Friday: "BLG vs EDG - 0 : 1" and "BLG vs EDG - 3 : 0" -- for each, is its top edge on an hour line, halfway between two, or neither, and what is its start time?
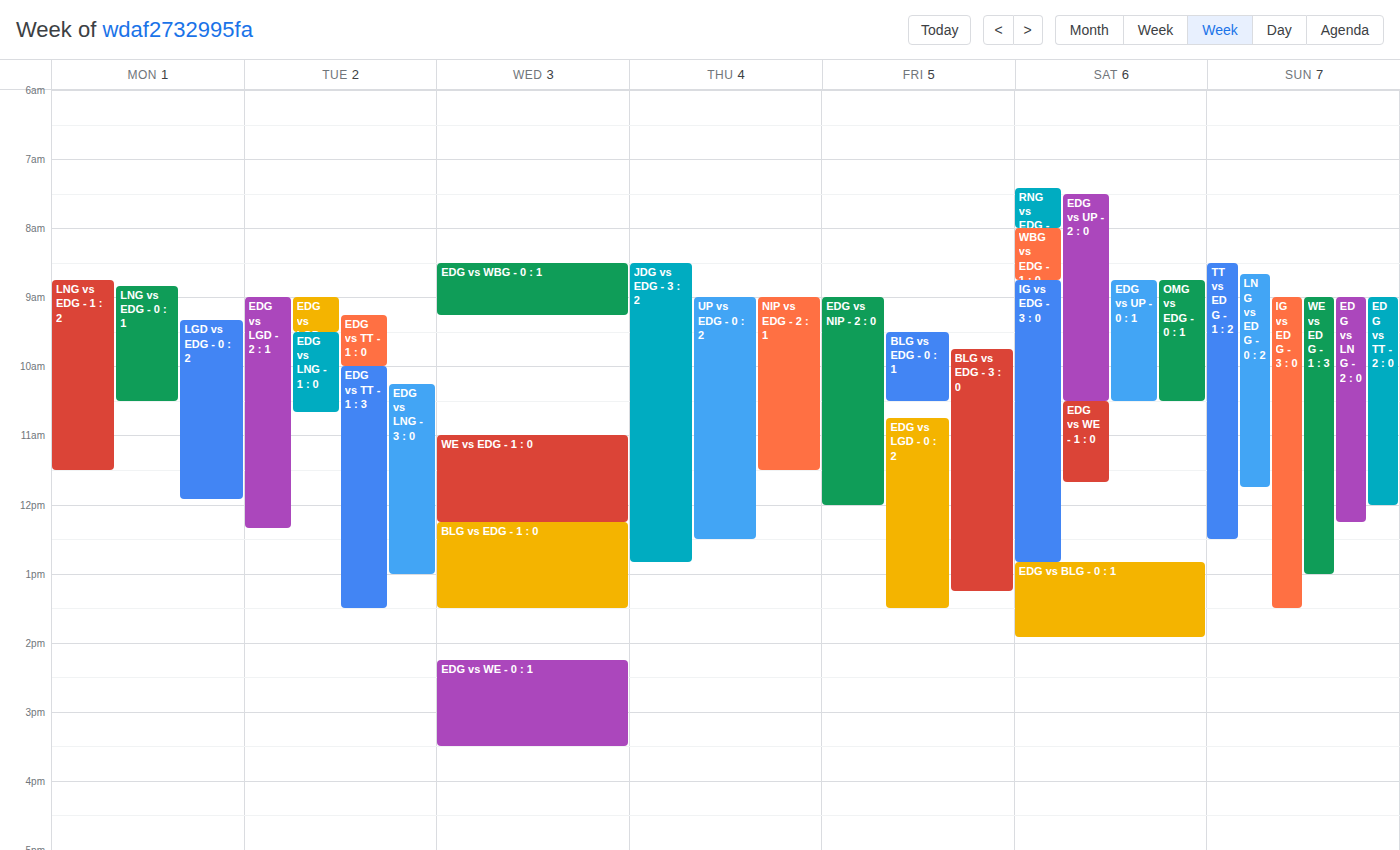
"BLG vs EDG - 0 : 1": 9:30 AM, halfway between the 9 AM and 10 AM lines. "BLG vs EDG - 3 : 0": 9:45 AM, neither: three quarters of the way from the 9 AM line to the 10 AM line.